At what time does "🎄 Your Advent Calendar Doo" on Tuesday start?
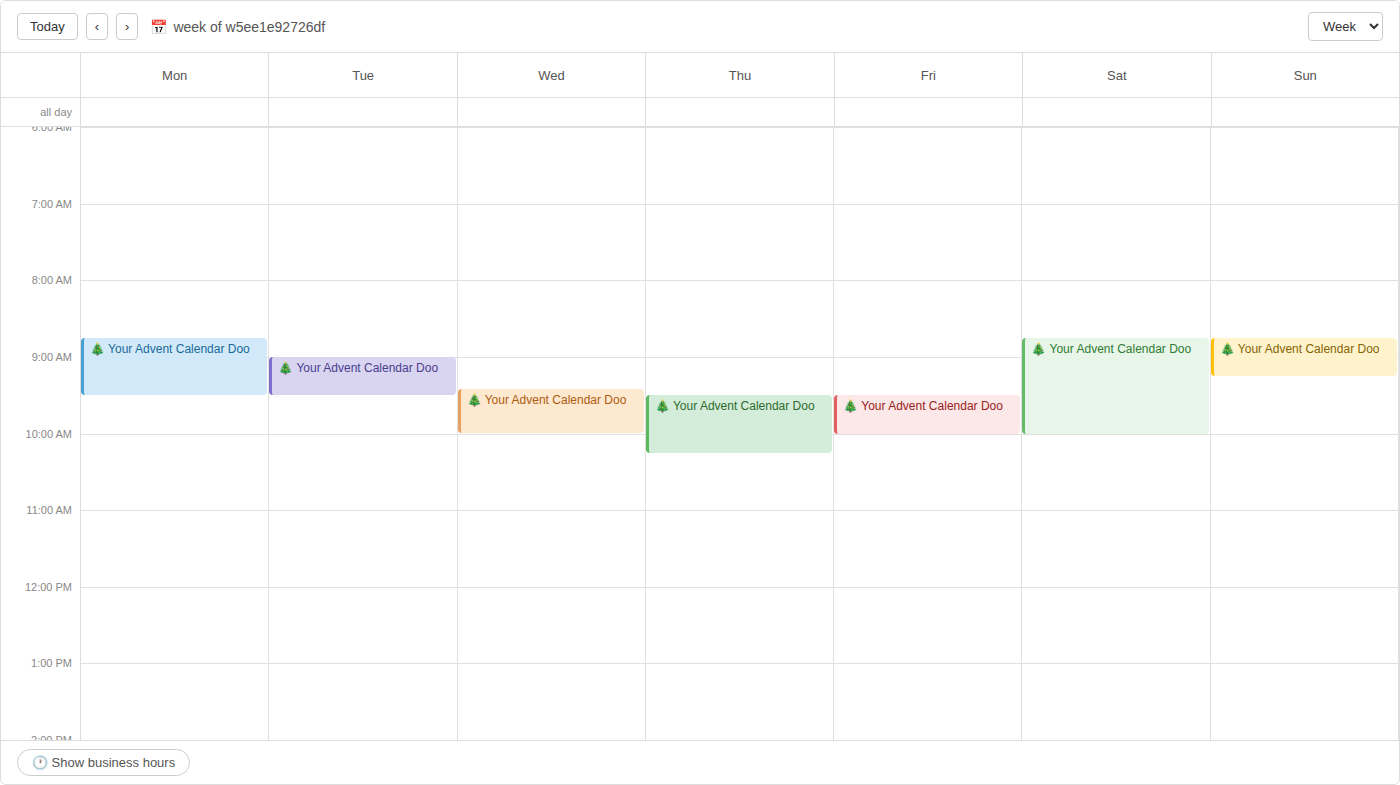
9:00 AM